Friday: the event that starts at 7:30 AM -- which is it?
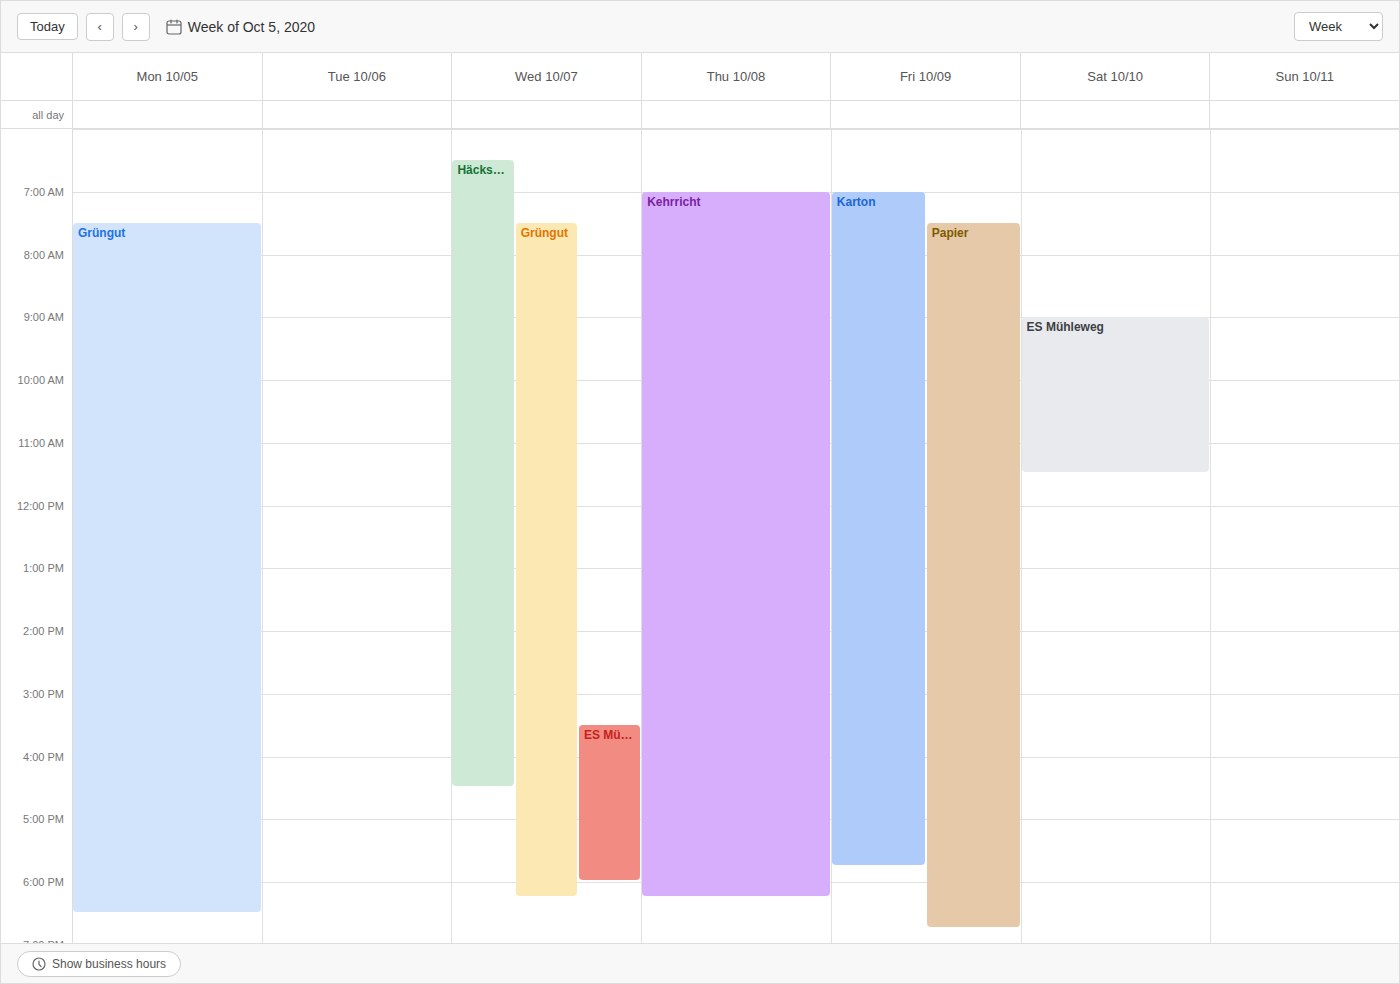
"Papier"